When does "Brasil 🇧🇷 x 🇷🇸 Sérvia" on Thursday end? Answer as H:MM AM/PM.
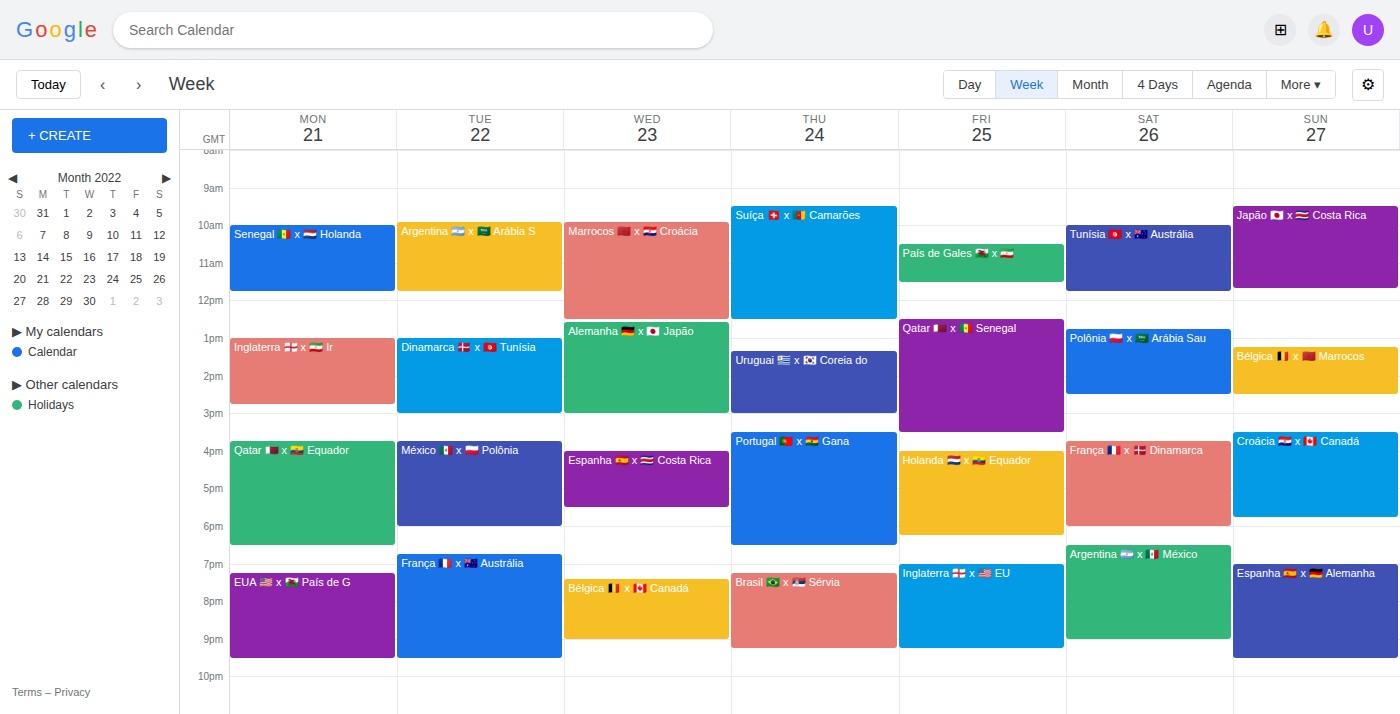
9:15 PM